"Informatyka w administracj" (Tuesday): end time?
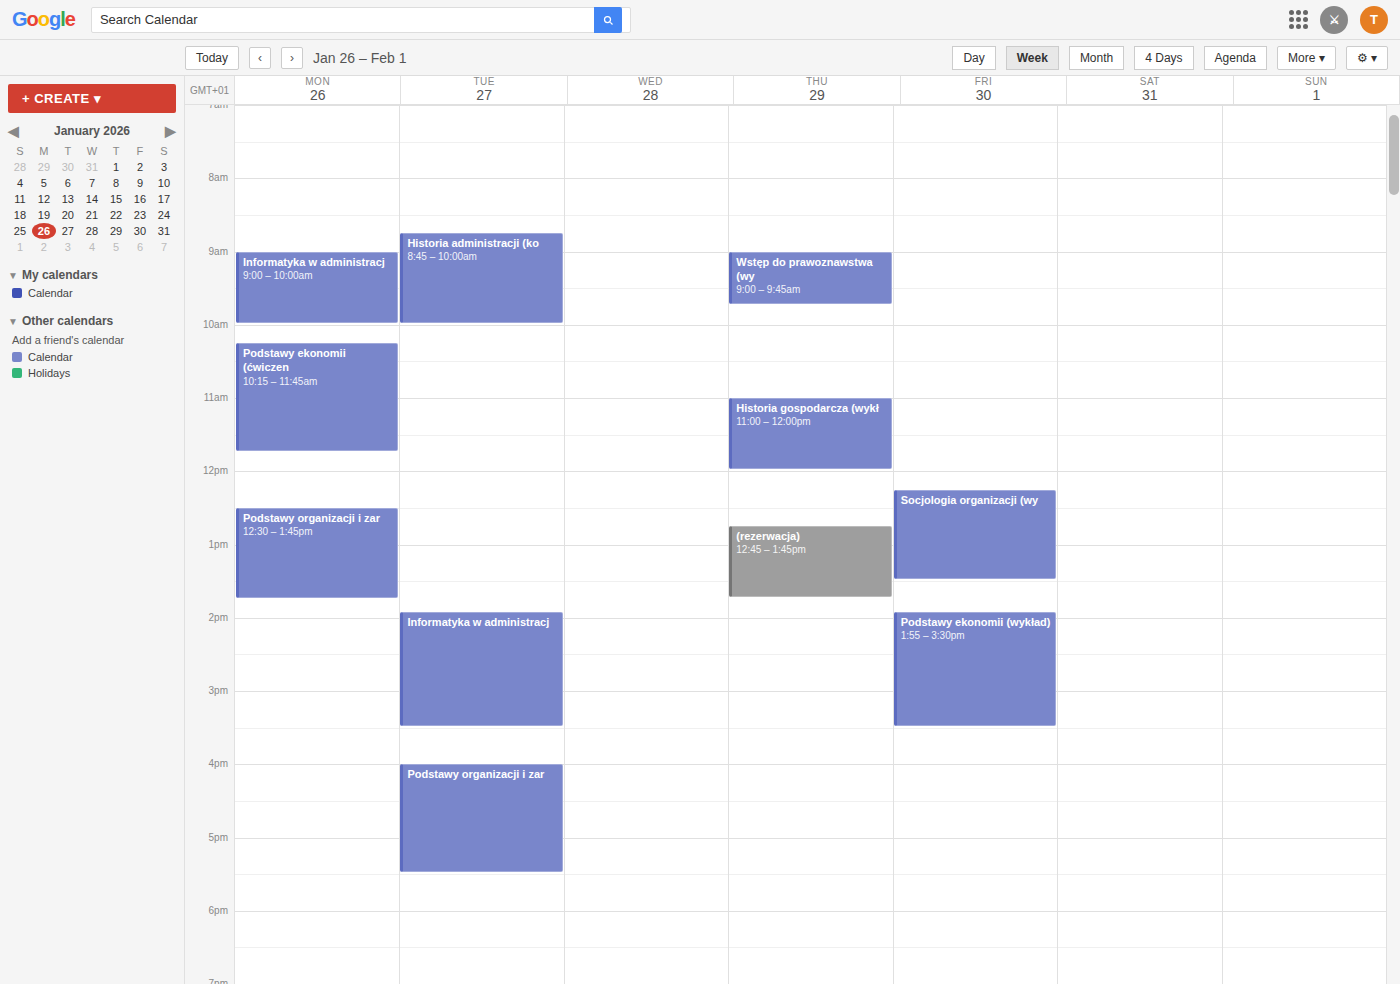
3:30 PM